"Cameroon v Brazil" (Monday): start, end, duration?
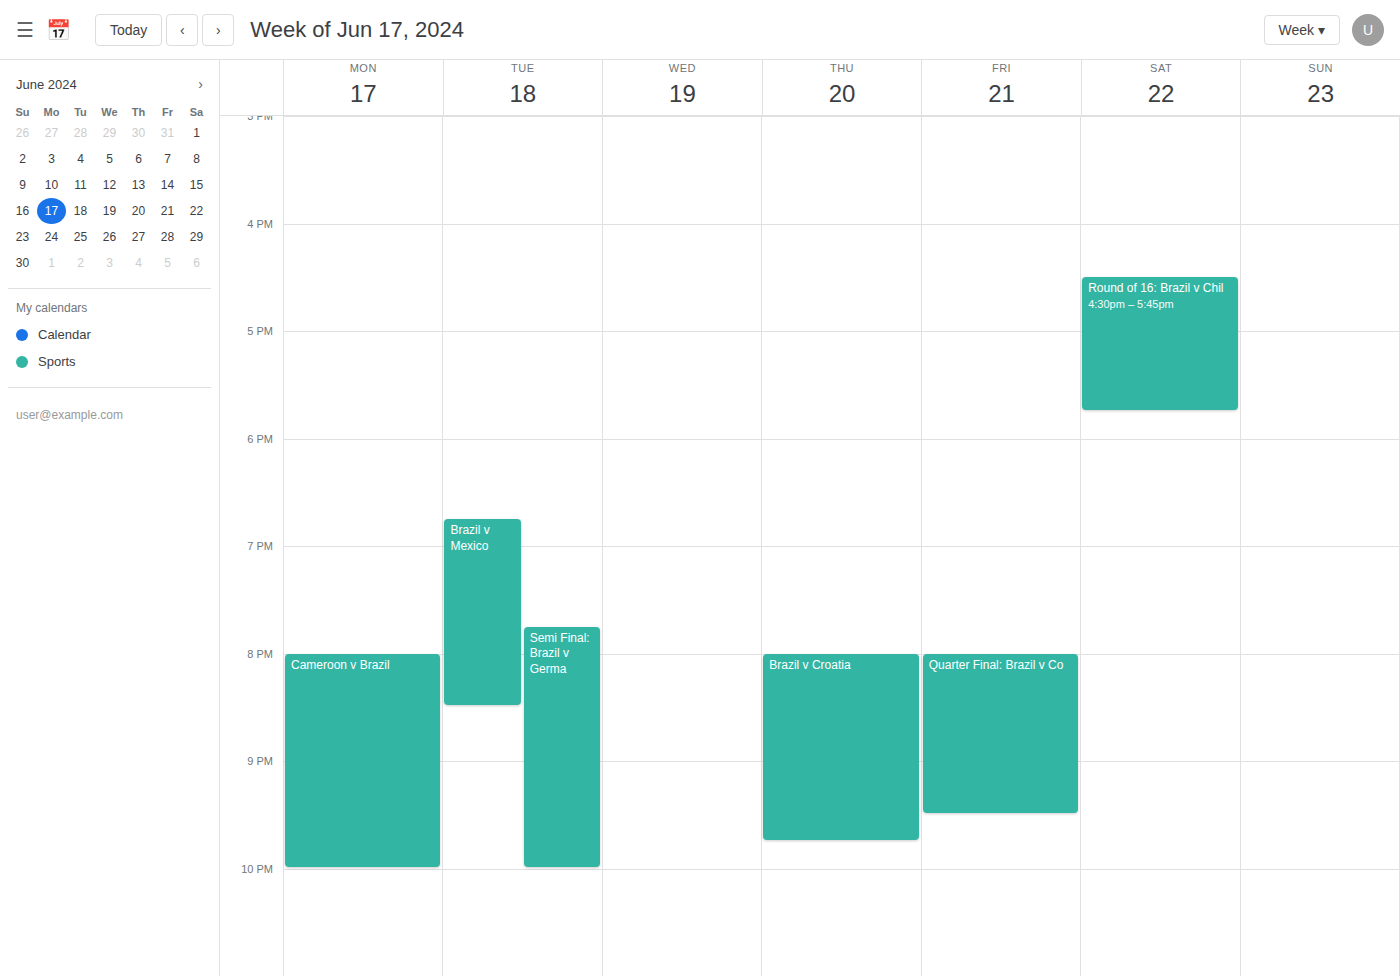
8:00 PM to 10:00 PM, 2 hours